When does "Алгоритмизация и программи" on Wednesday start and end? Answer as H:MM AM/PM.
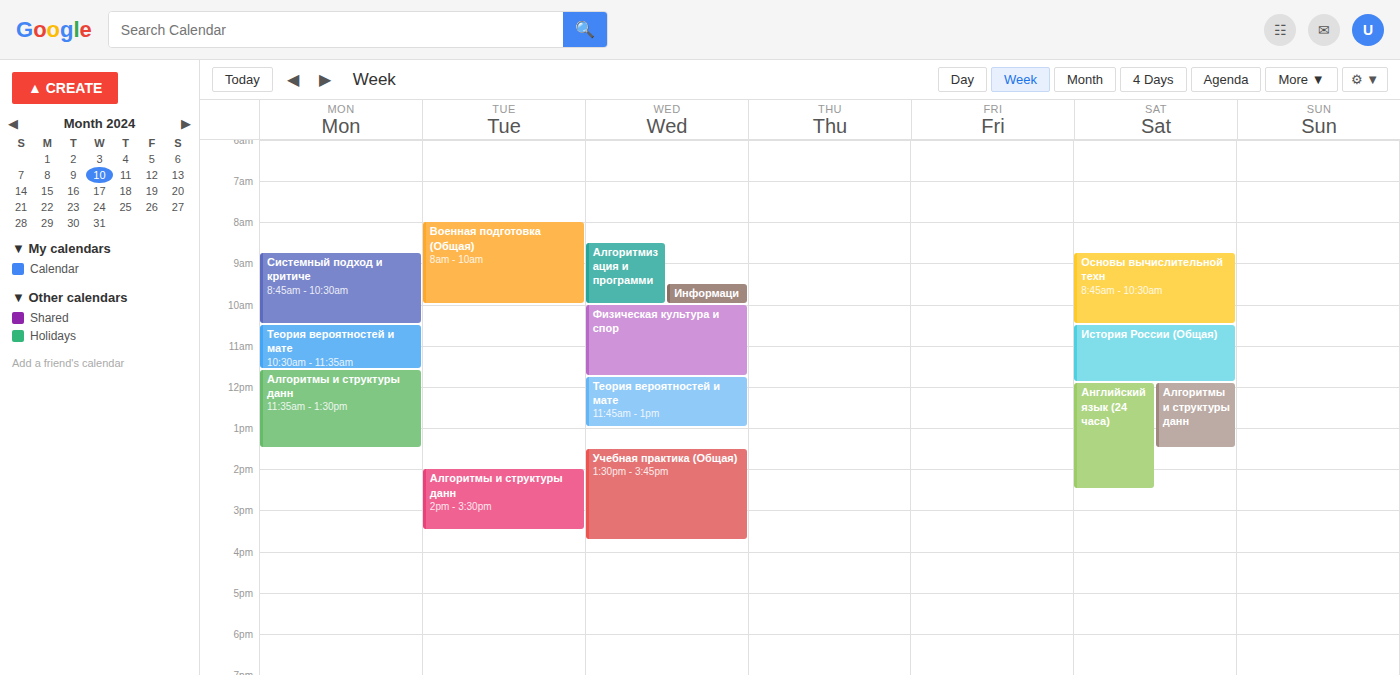
8:30 AM to 10:00 AM